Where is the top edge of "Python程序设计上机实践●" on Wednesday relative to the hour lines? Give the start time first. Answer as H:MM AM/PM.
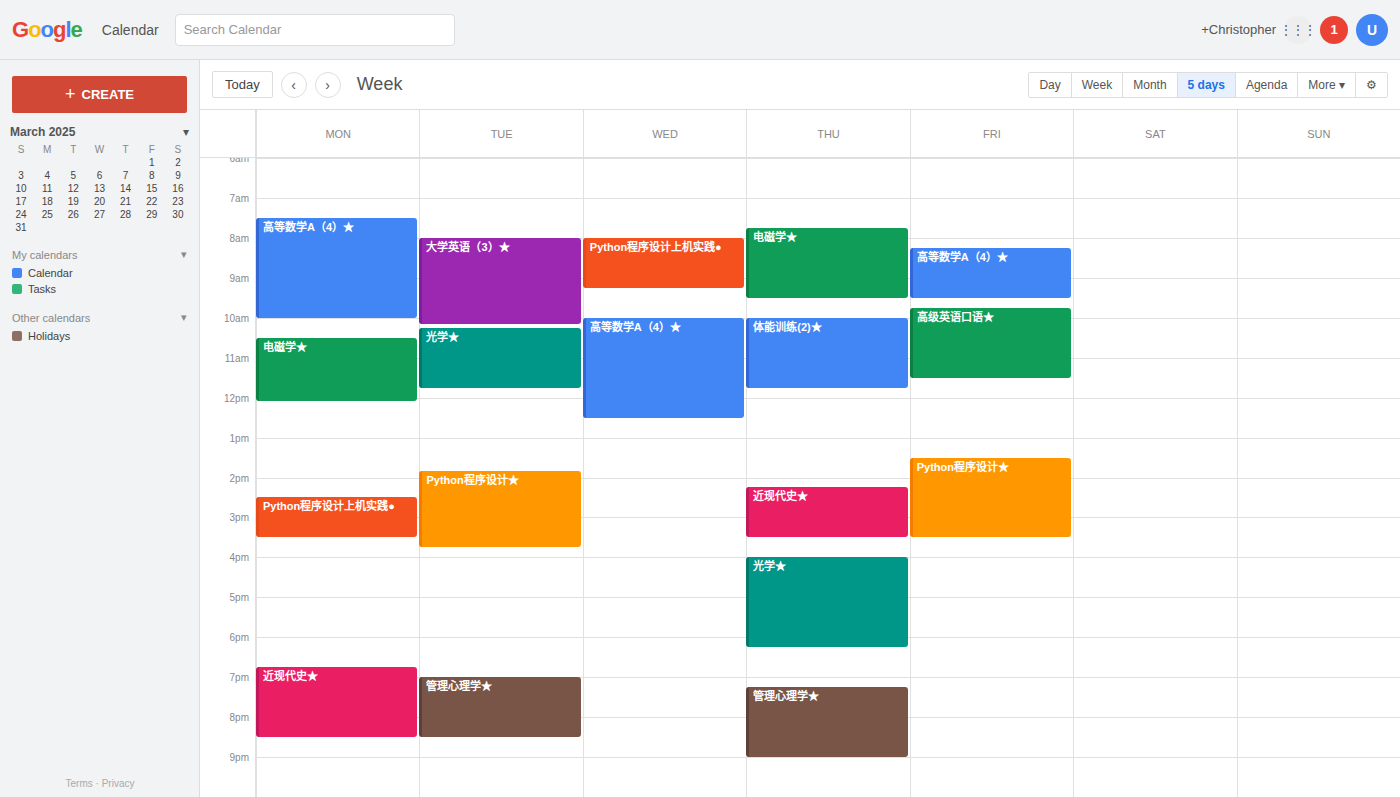
8:00 AM -- exactly on the 8 AM line.